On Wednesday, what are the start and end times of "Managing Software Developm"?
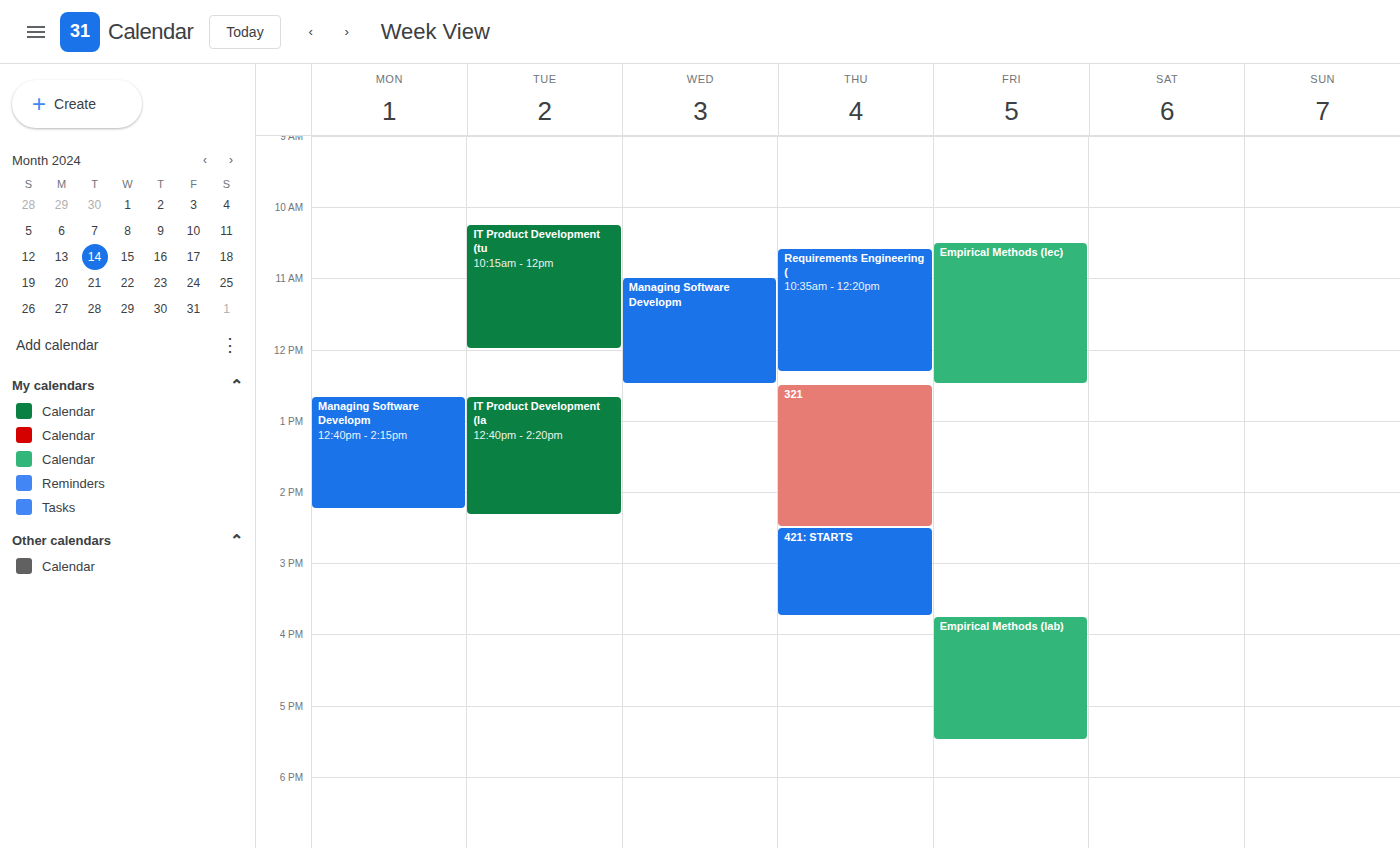
11:00 AM to 12:30 PM